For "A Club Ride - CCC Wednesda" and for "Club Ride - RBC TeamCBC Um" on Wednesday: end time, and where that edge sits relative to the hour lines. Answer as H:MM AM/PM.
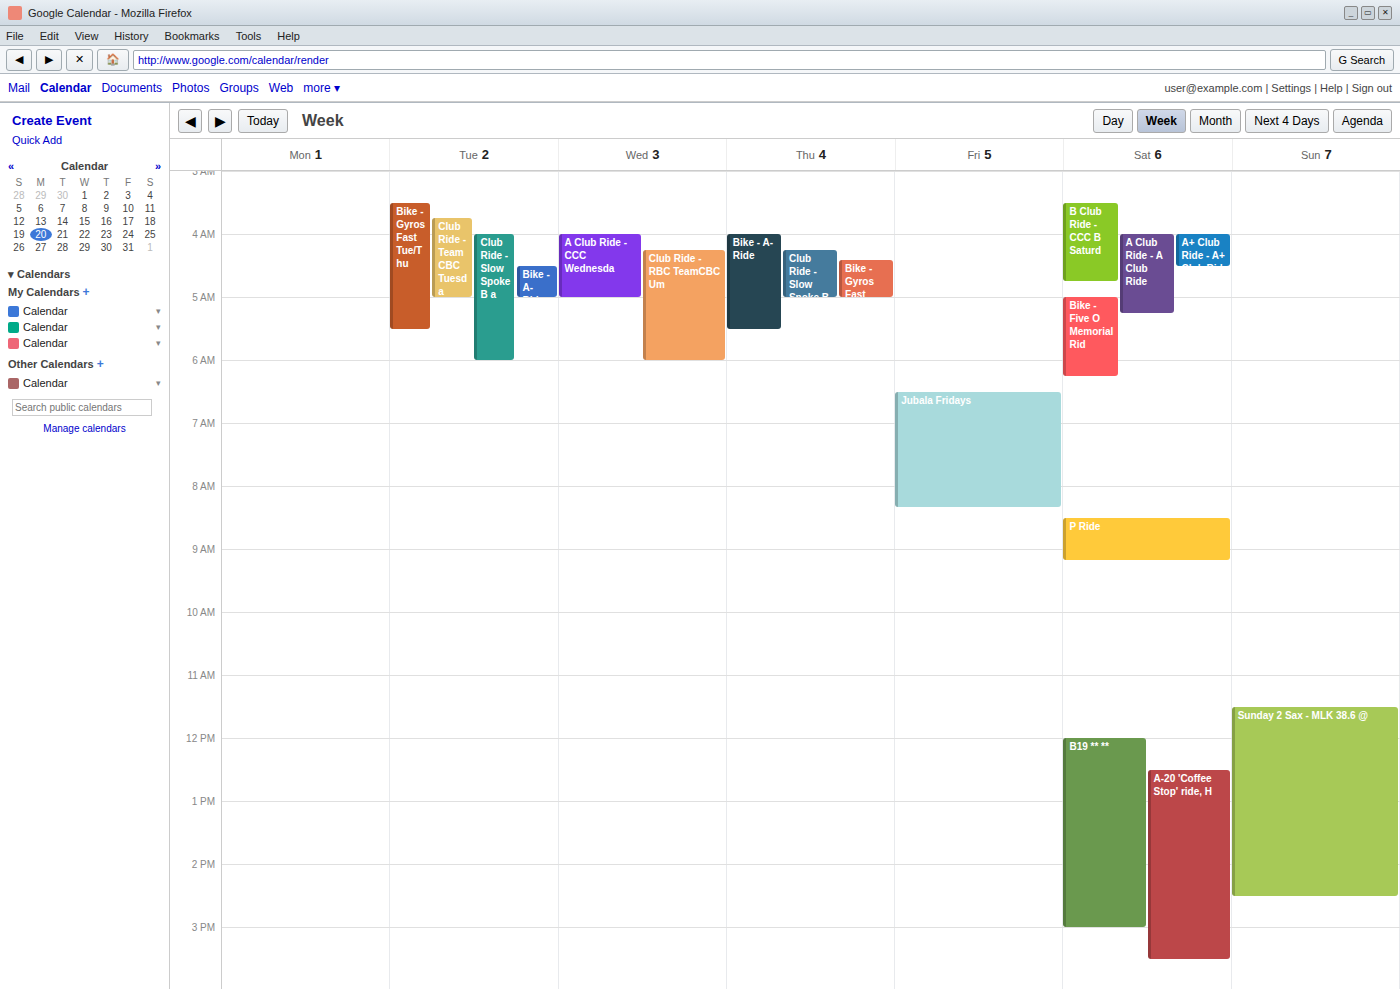
"A Club Ride - CCC Wednesda": 5:00 AM, exactly on the 5 AM line. "Club Ride - RBC TeamCBC Um": 6:00 AM, exactly on the 6 AM line.